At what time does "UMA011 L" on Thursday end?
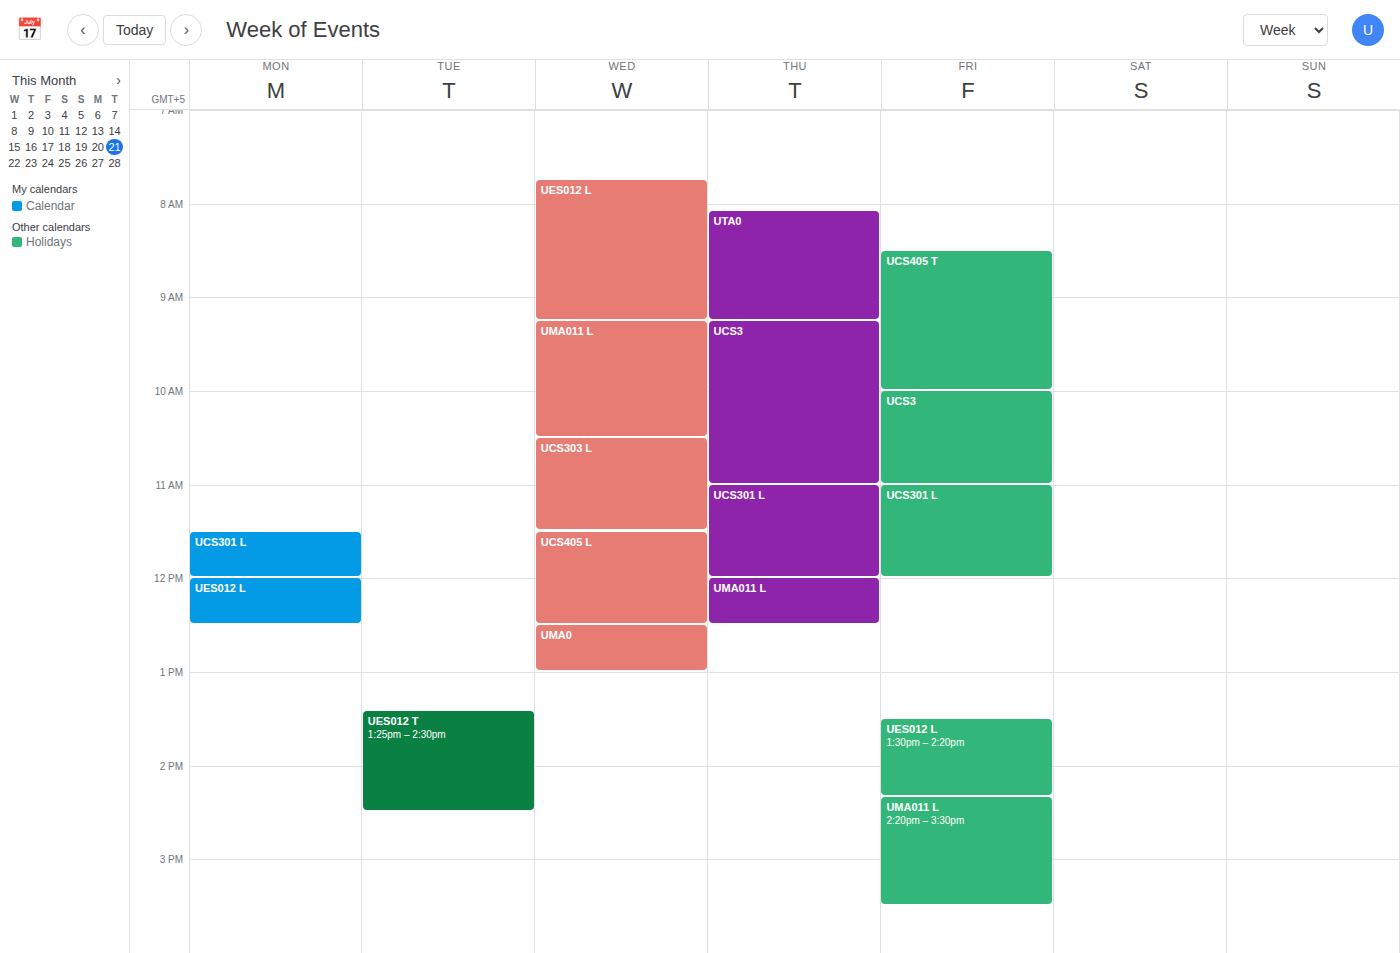
12:30 PM